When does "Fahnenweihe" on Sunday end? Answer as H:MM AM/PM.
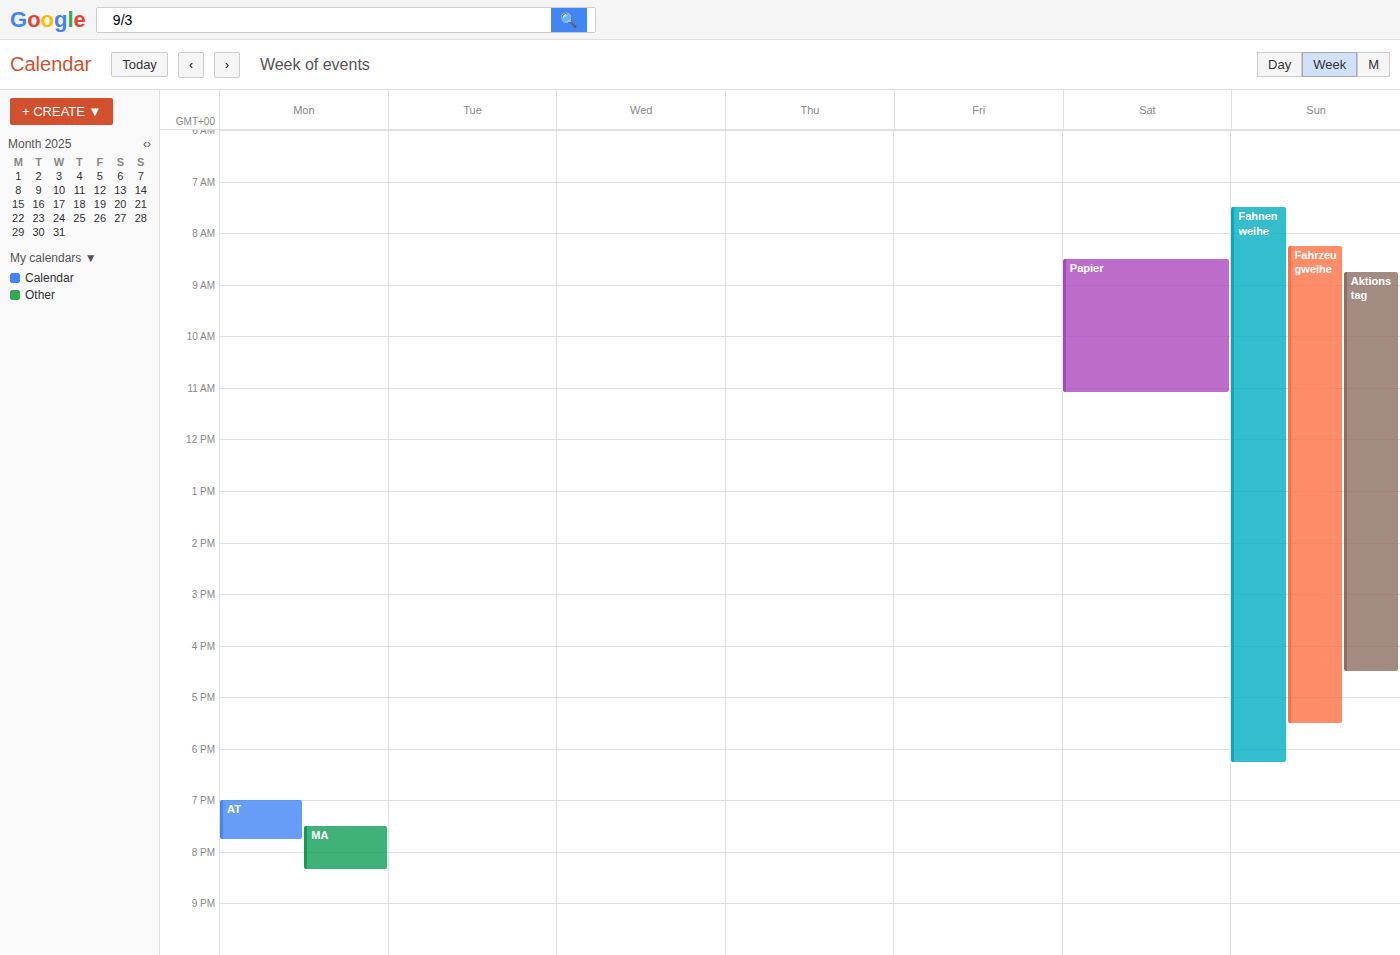
6:15 PM